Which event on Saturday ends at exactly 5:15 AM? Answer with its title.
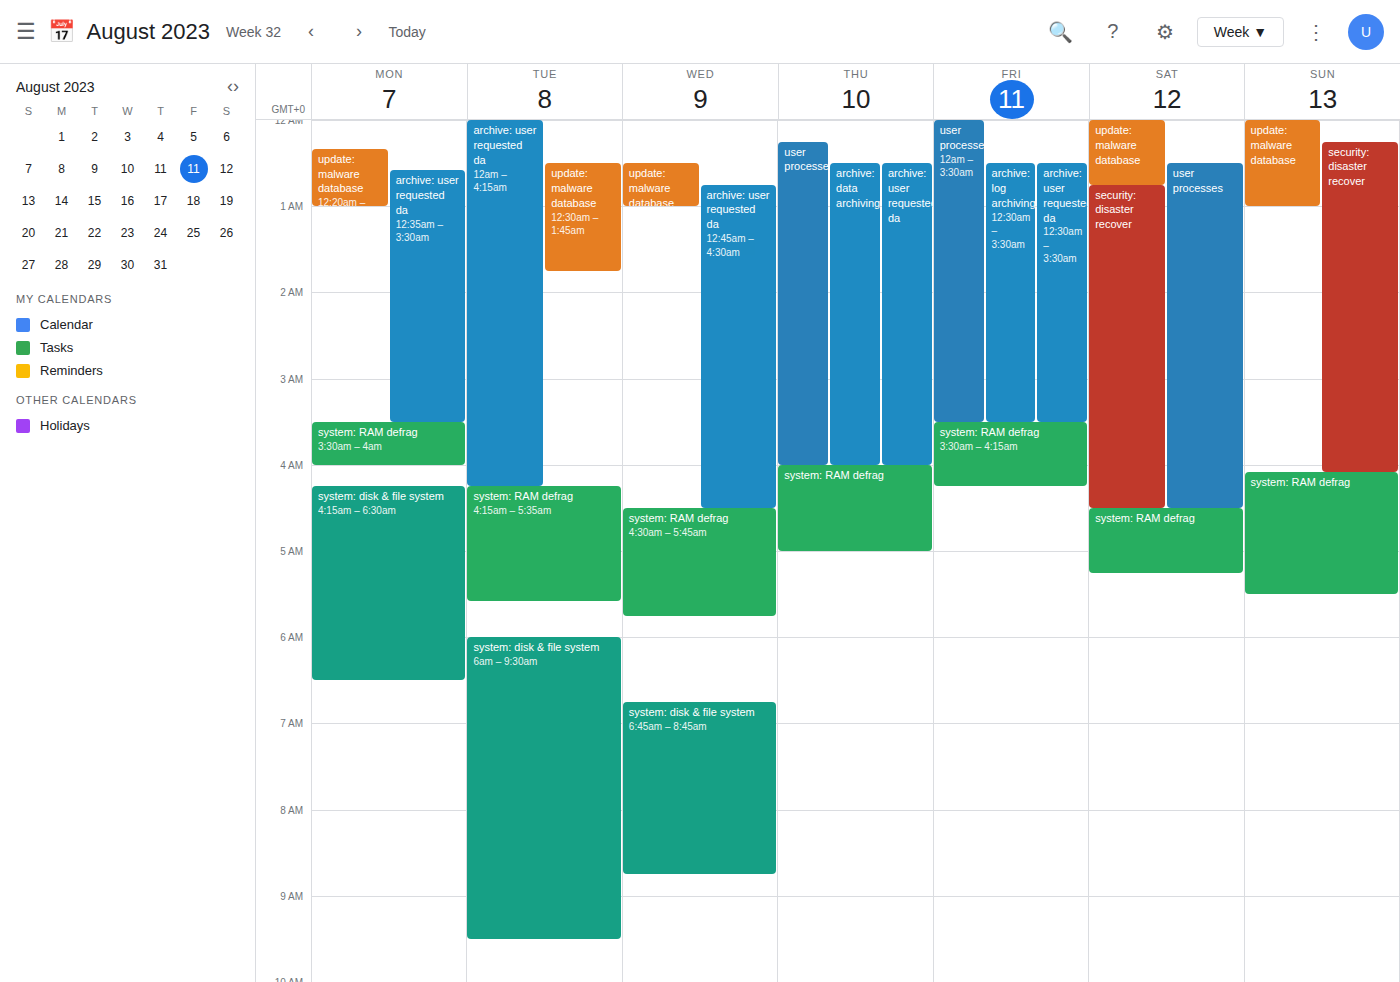
"system: RAM defrag"